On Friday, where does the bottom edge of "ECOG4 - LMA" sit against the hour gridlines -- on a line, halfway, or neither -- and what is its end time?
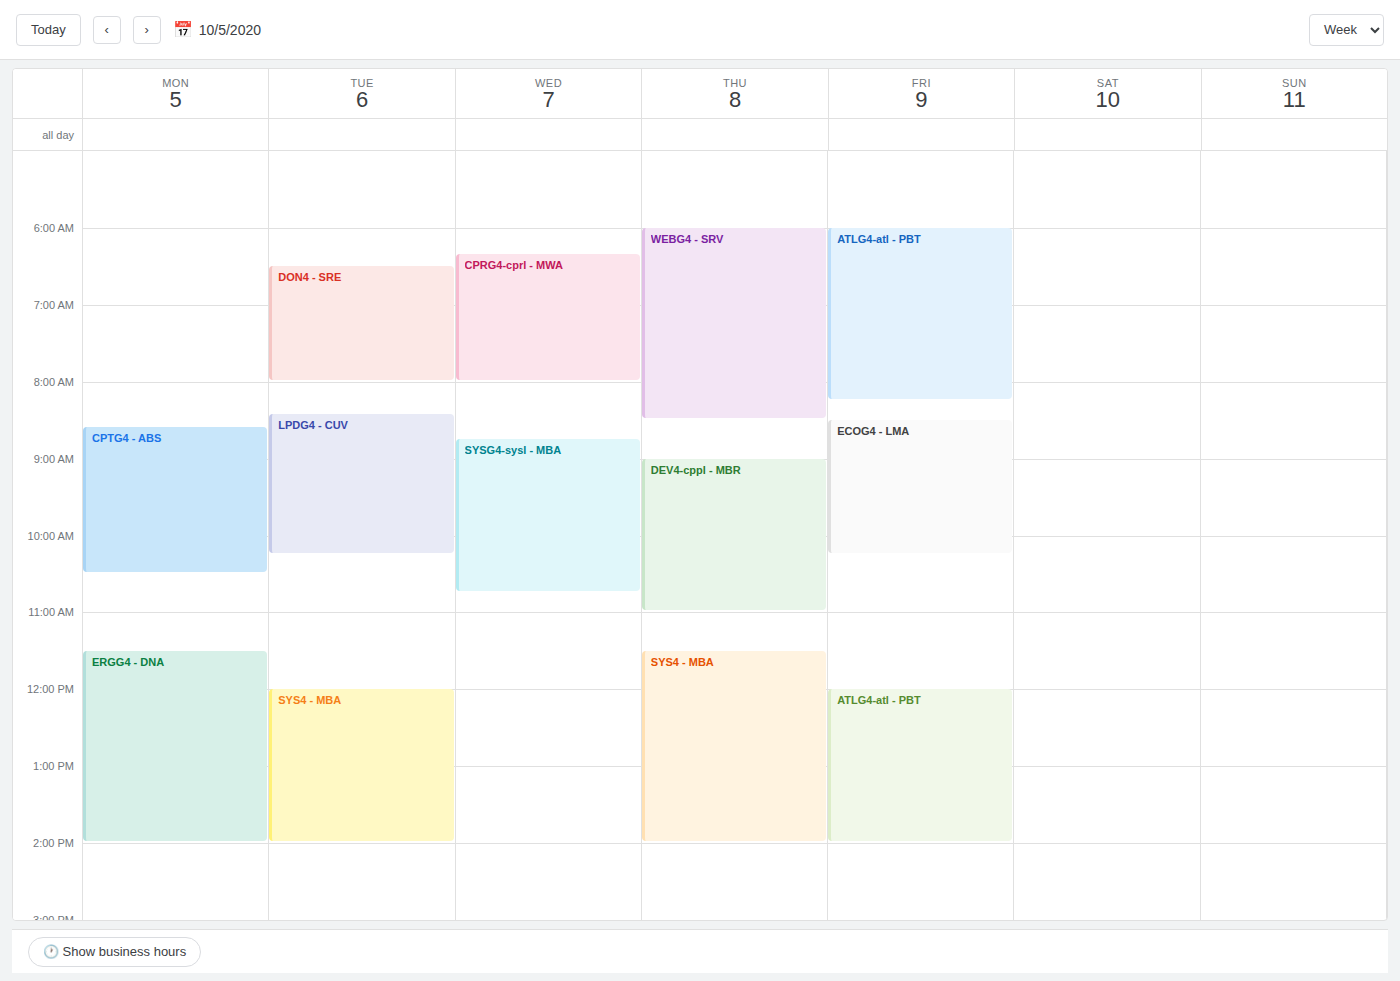
10:15 AM -- neither: a quarter of the way from the 10 AM line to the 11 AM line.